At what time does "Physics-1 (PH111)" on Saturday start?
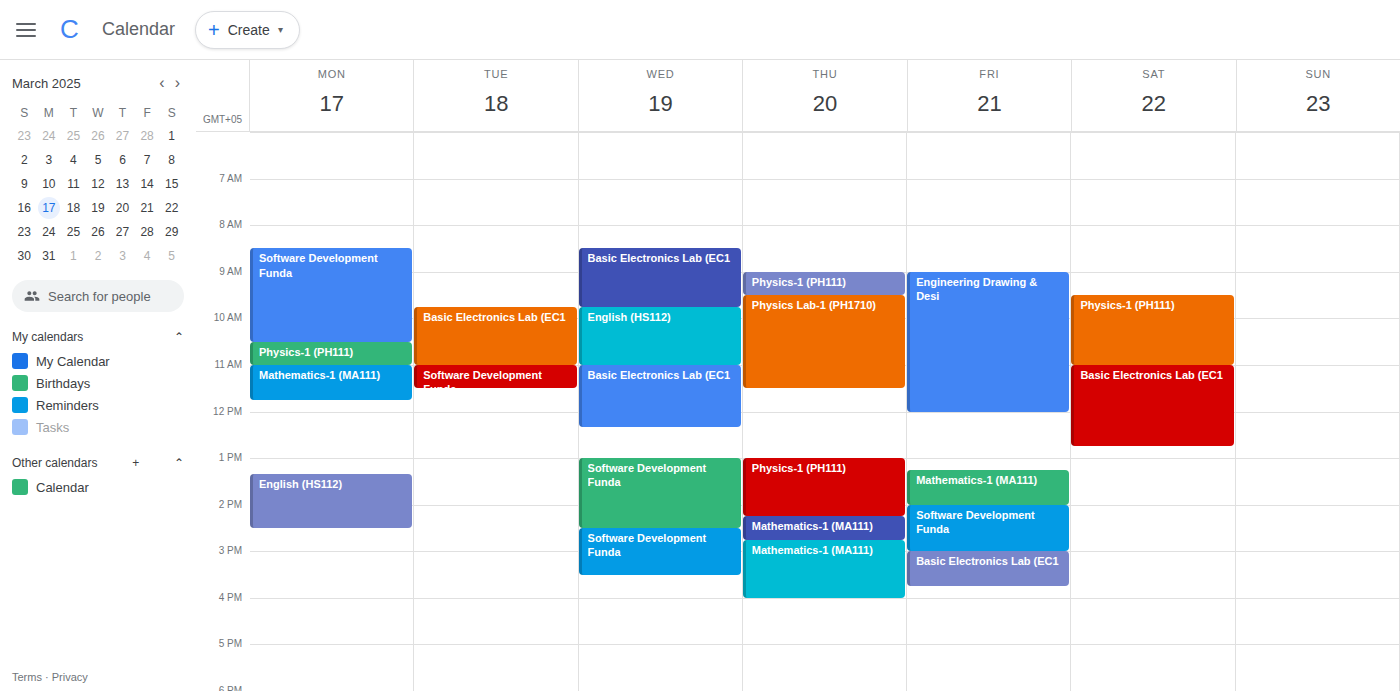
9:30 AM